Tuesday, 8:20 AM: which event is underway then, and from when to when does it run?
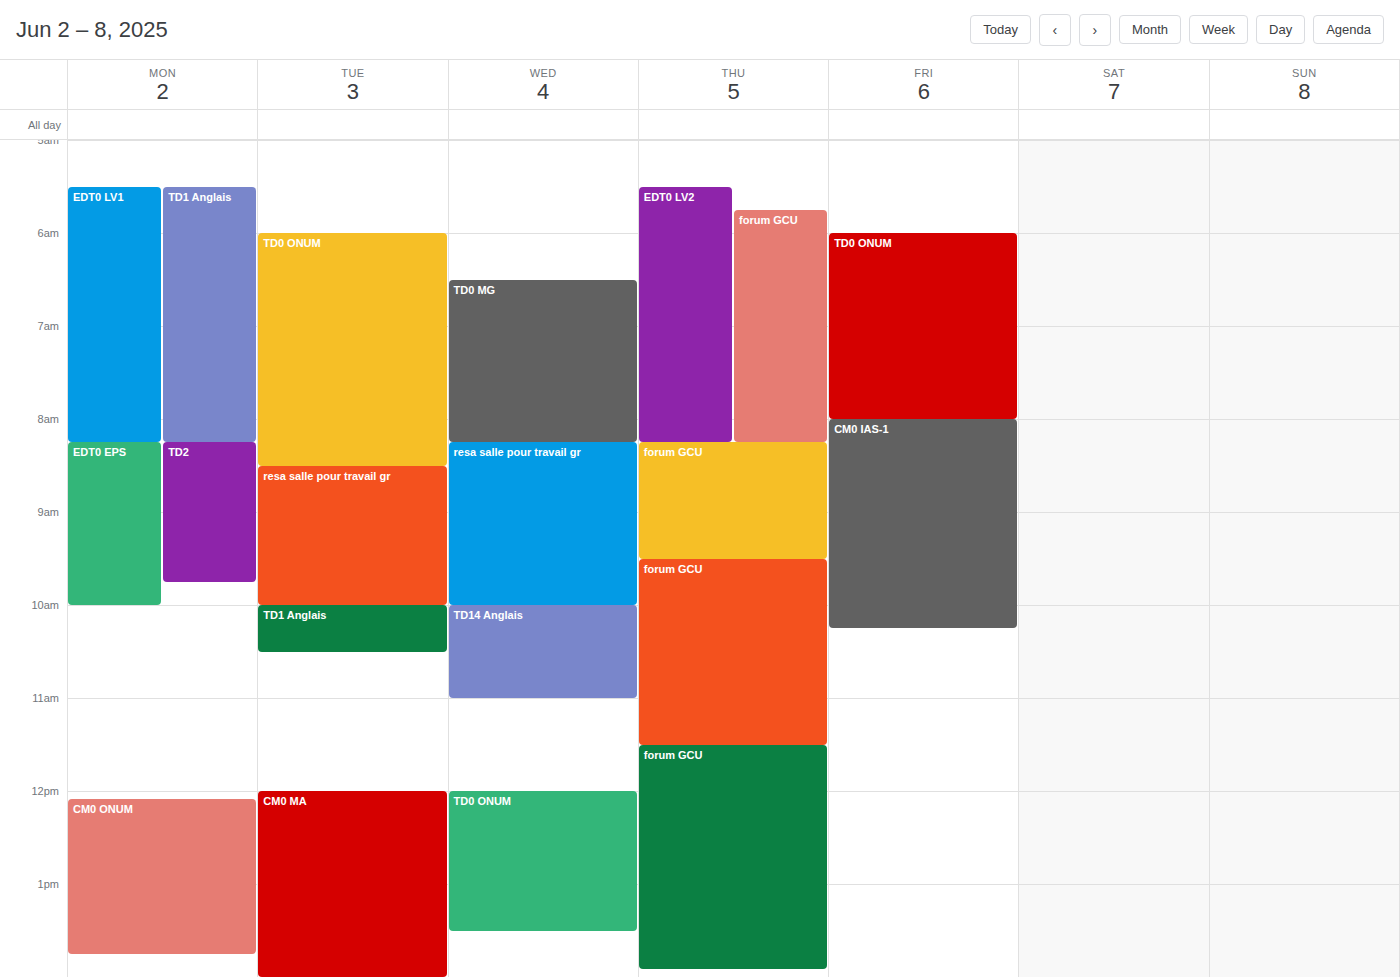
"TD0 ONUM", 6:00 AM to 8:30 AM